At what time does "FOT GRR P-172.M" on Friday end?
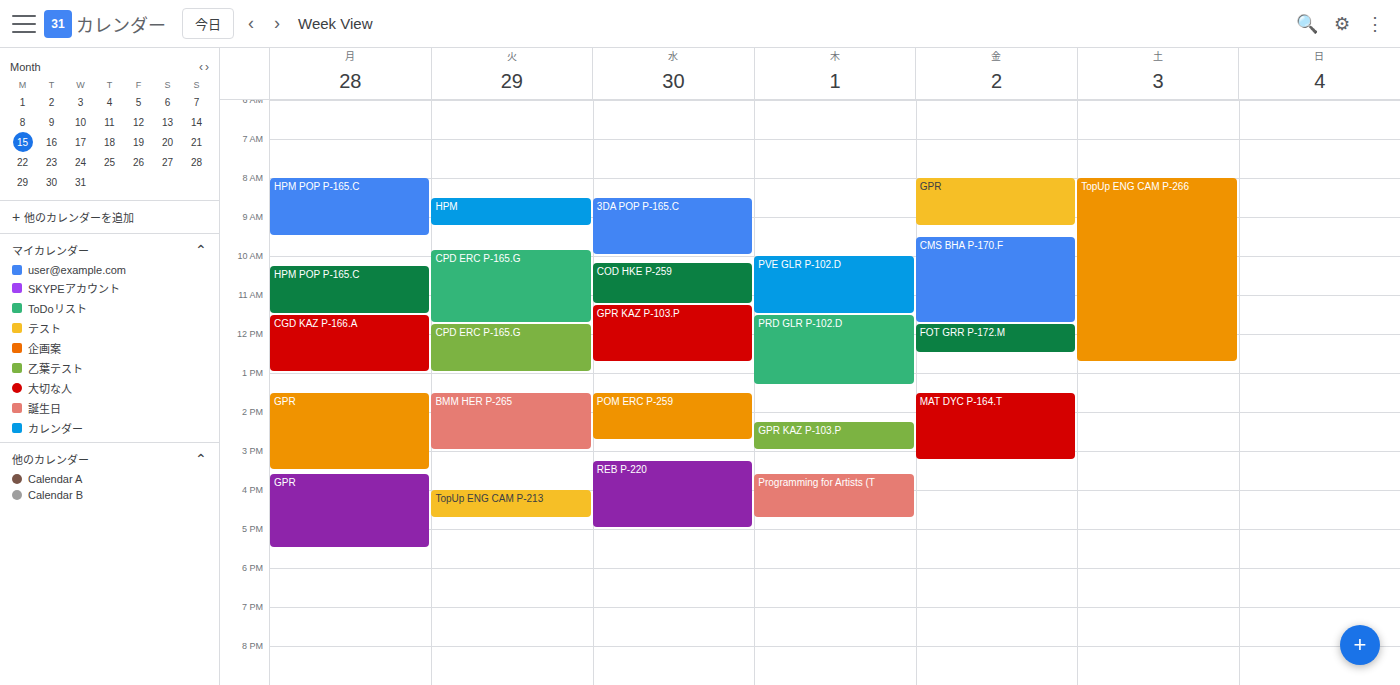
12:30 PM